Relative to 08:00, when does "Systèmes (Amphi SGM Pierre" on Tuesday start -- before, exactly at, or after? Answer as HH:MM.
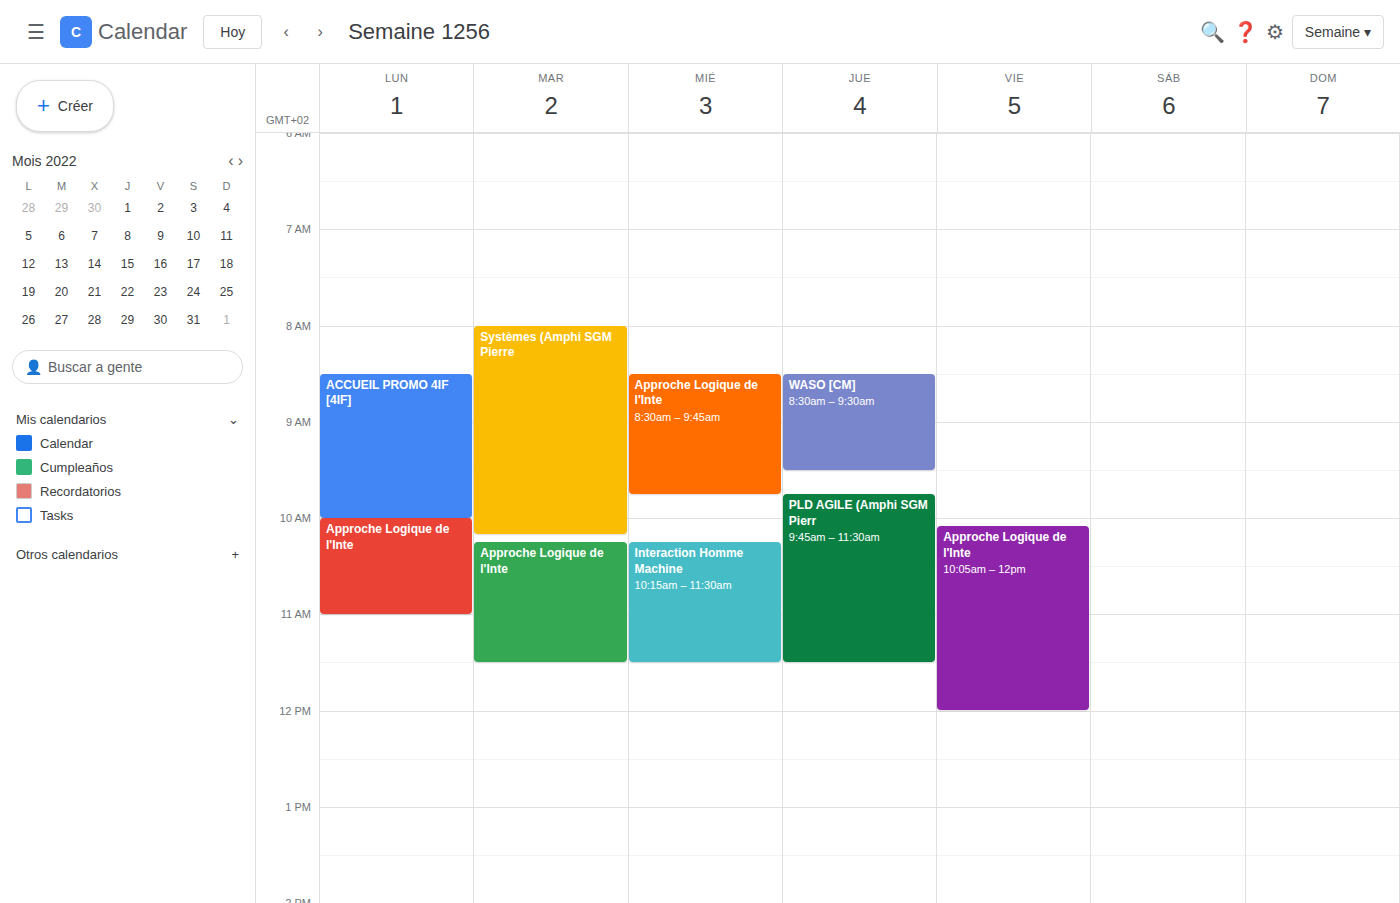
08:00 -- exactly at 08:00, on the 08:00 line.